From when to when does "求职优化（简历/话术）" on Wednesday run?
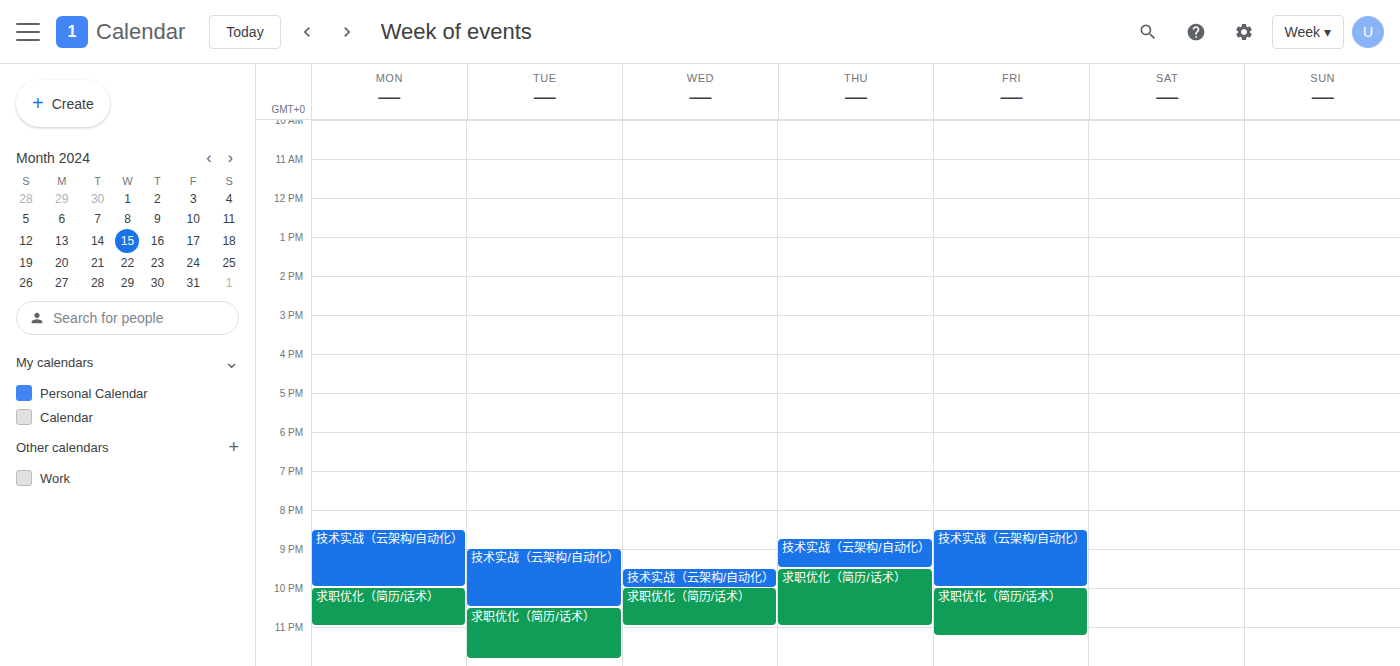
10:00 PM to 11:00 PM